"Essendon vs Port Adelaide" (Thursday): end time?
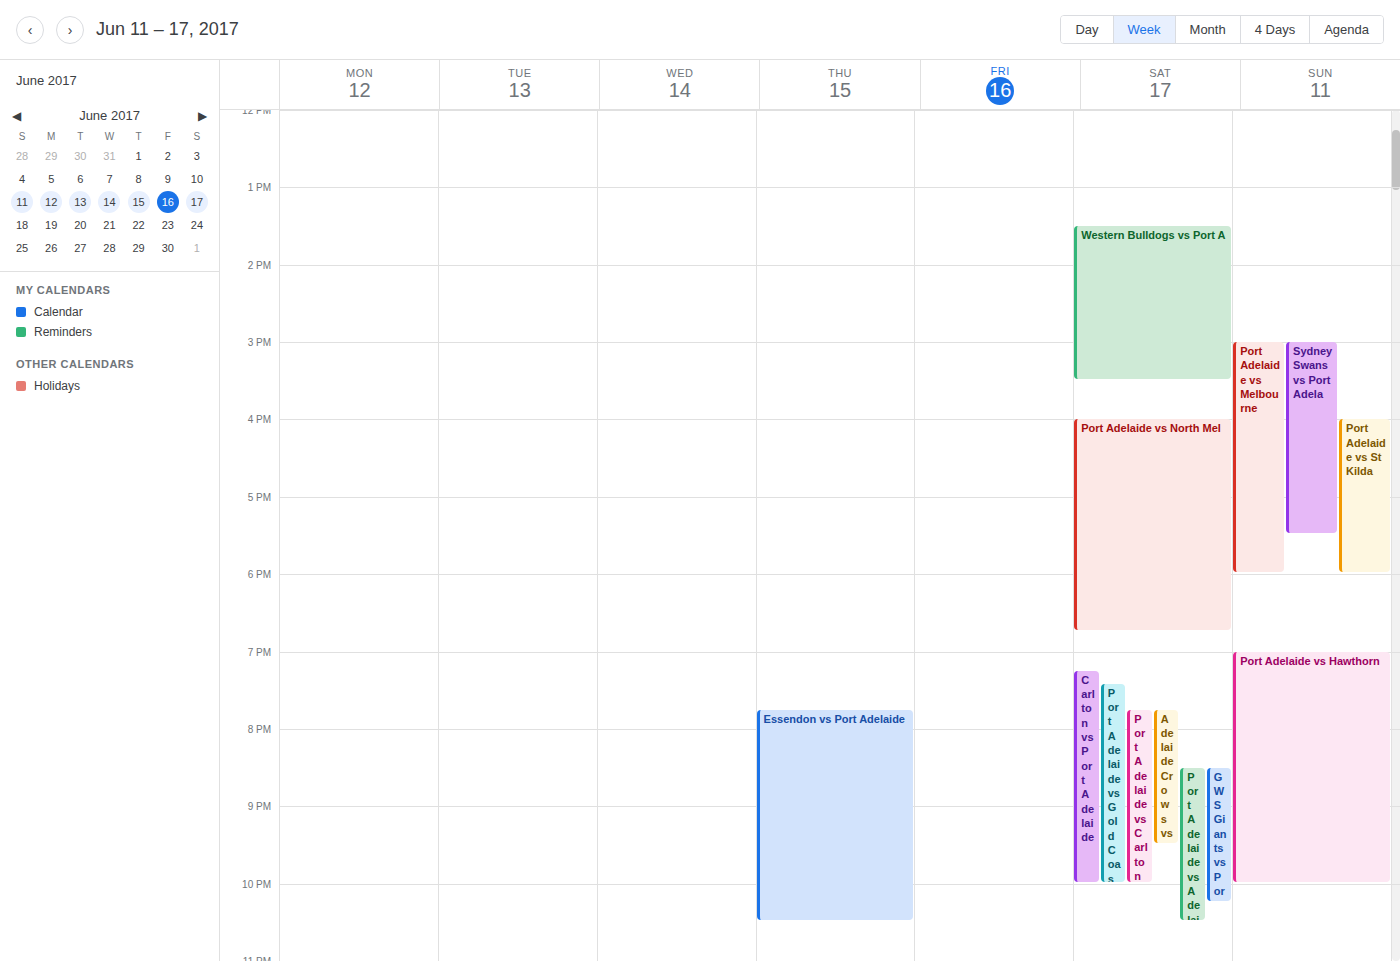
22:30